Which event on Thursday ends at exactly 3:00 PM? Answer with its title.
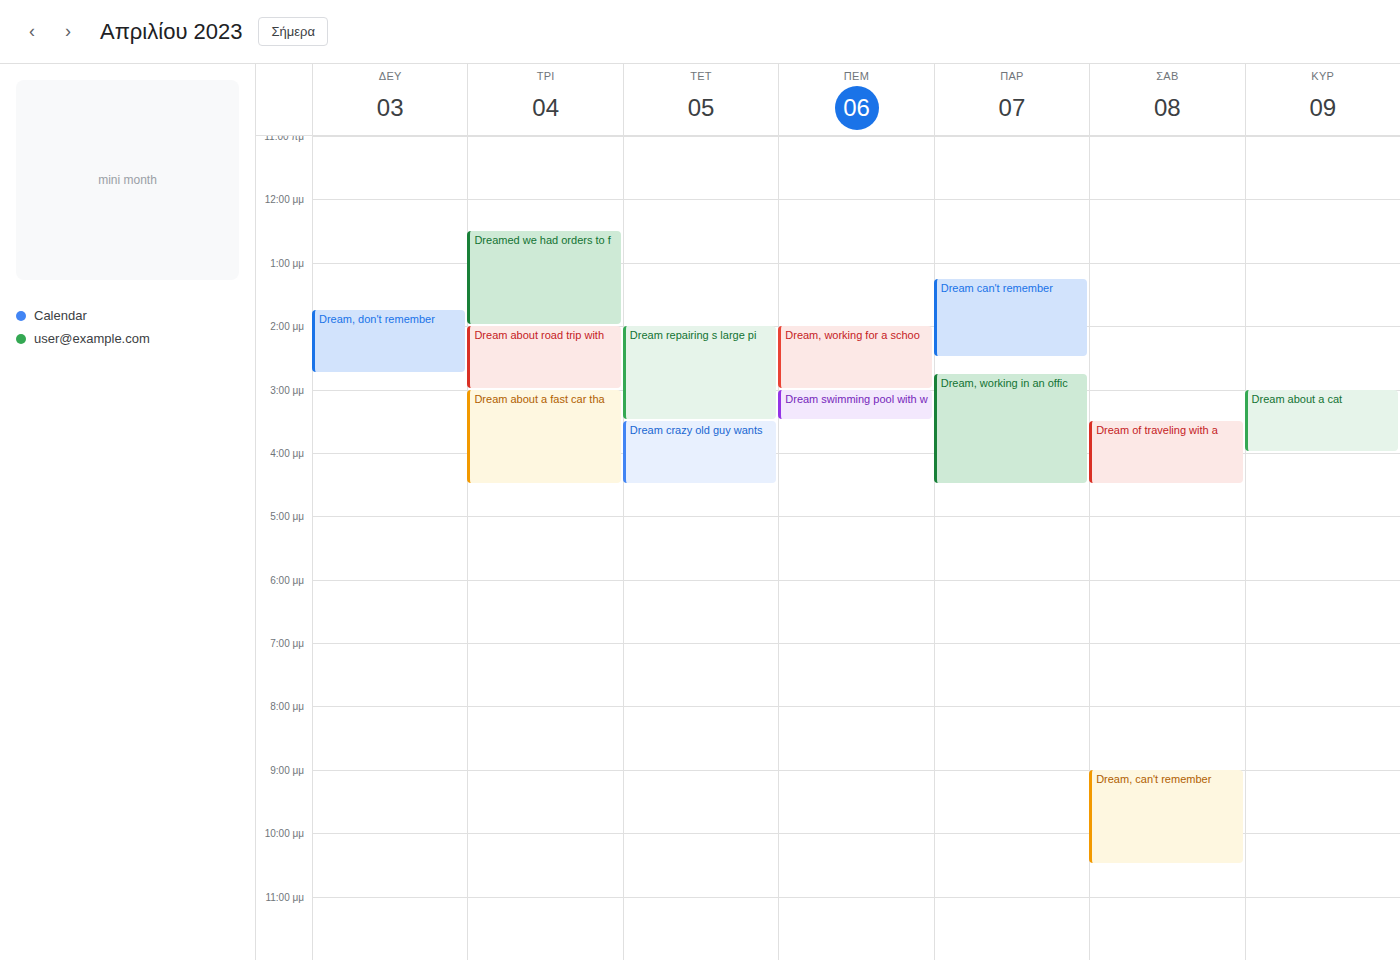
"Dream, working for a schoo"